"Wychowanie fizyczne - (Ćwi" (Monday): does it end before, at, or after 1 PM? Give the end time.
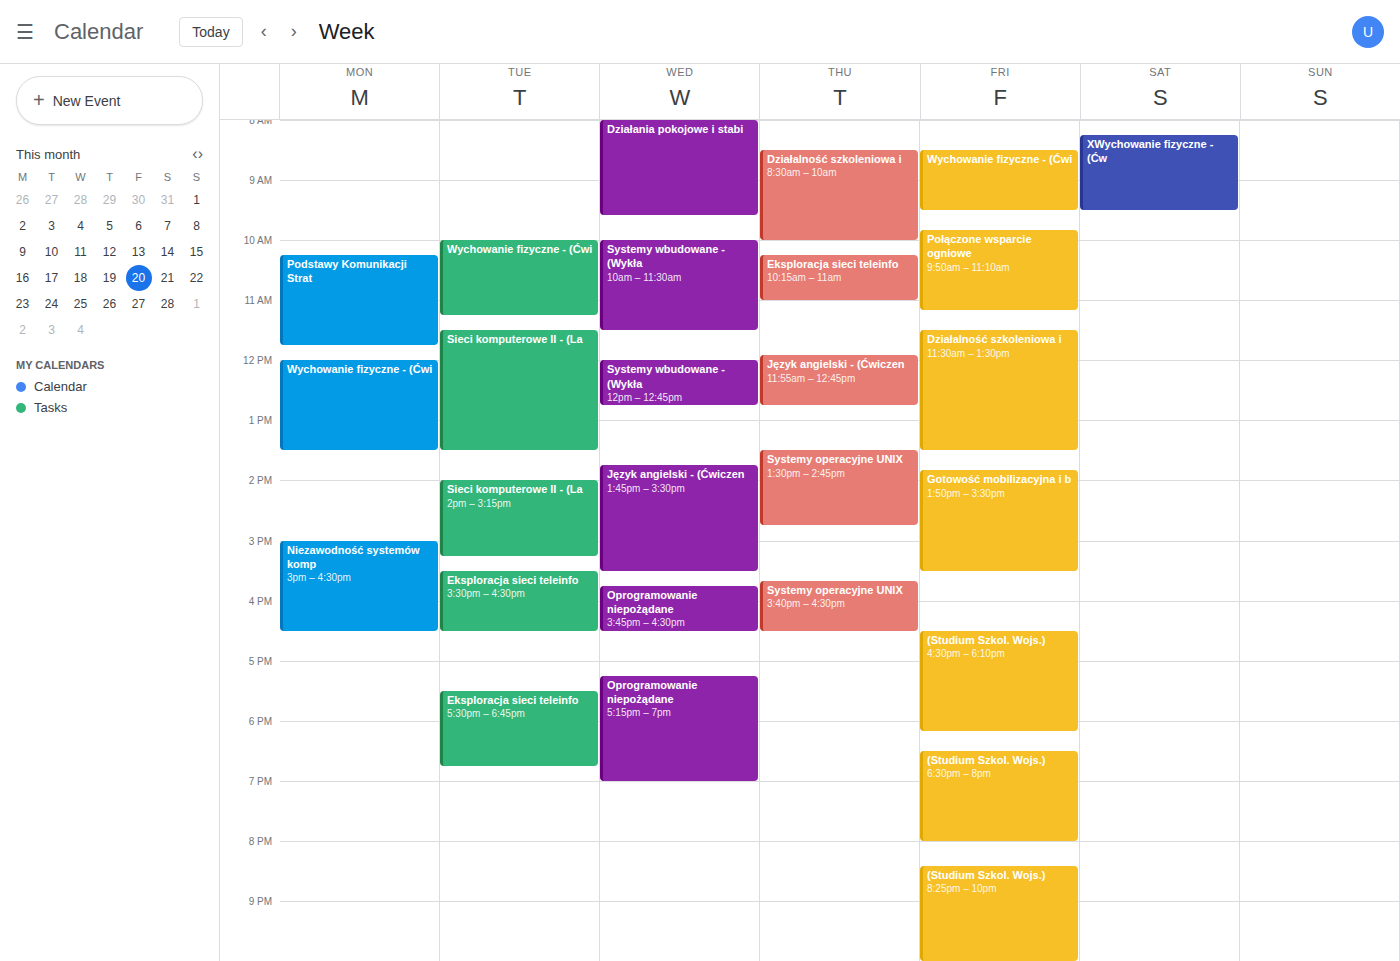
1:30 PM -- after 1 PM, 30 minutes below the 1 PM line.